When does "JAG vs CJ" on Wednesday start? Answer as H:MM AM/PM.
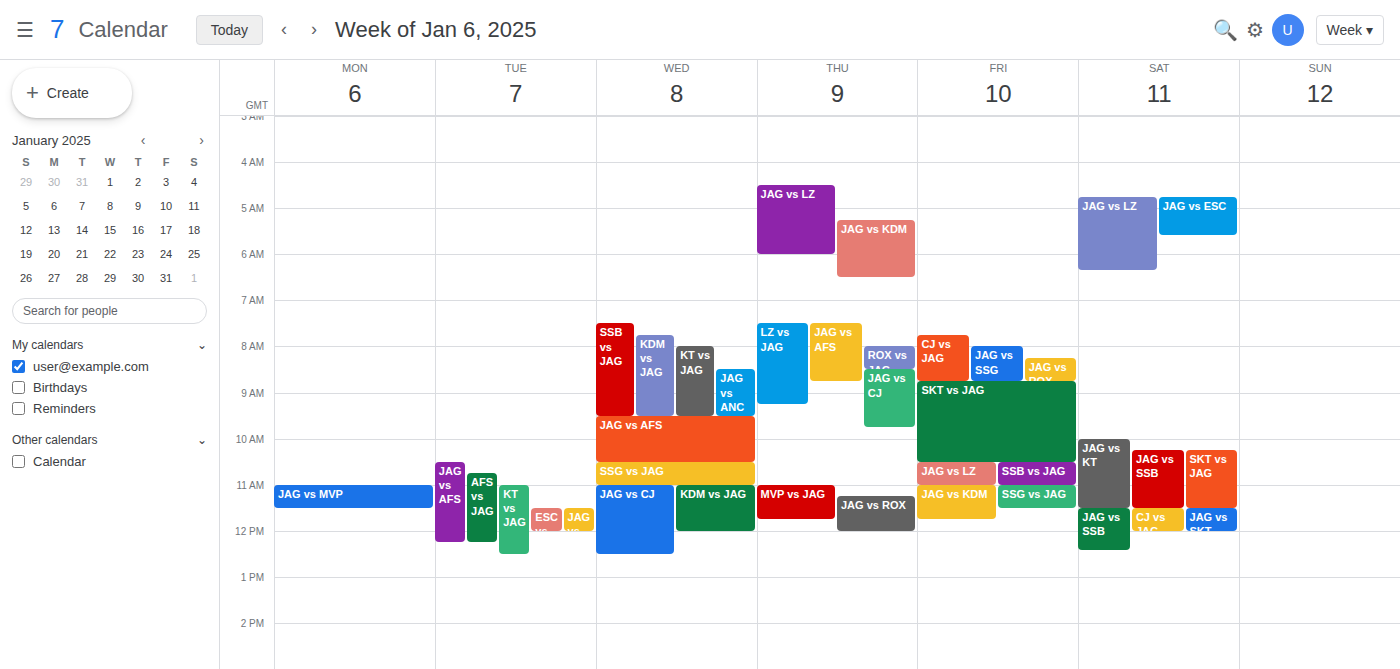
11:00 AM